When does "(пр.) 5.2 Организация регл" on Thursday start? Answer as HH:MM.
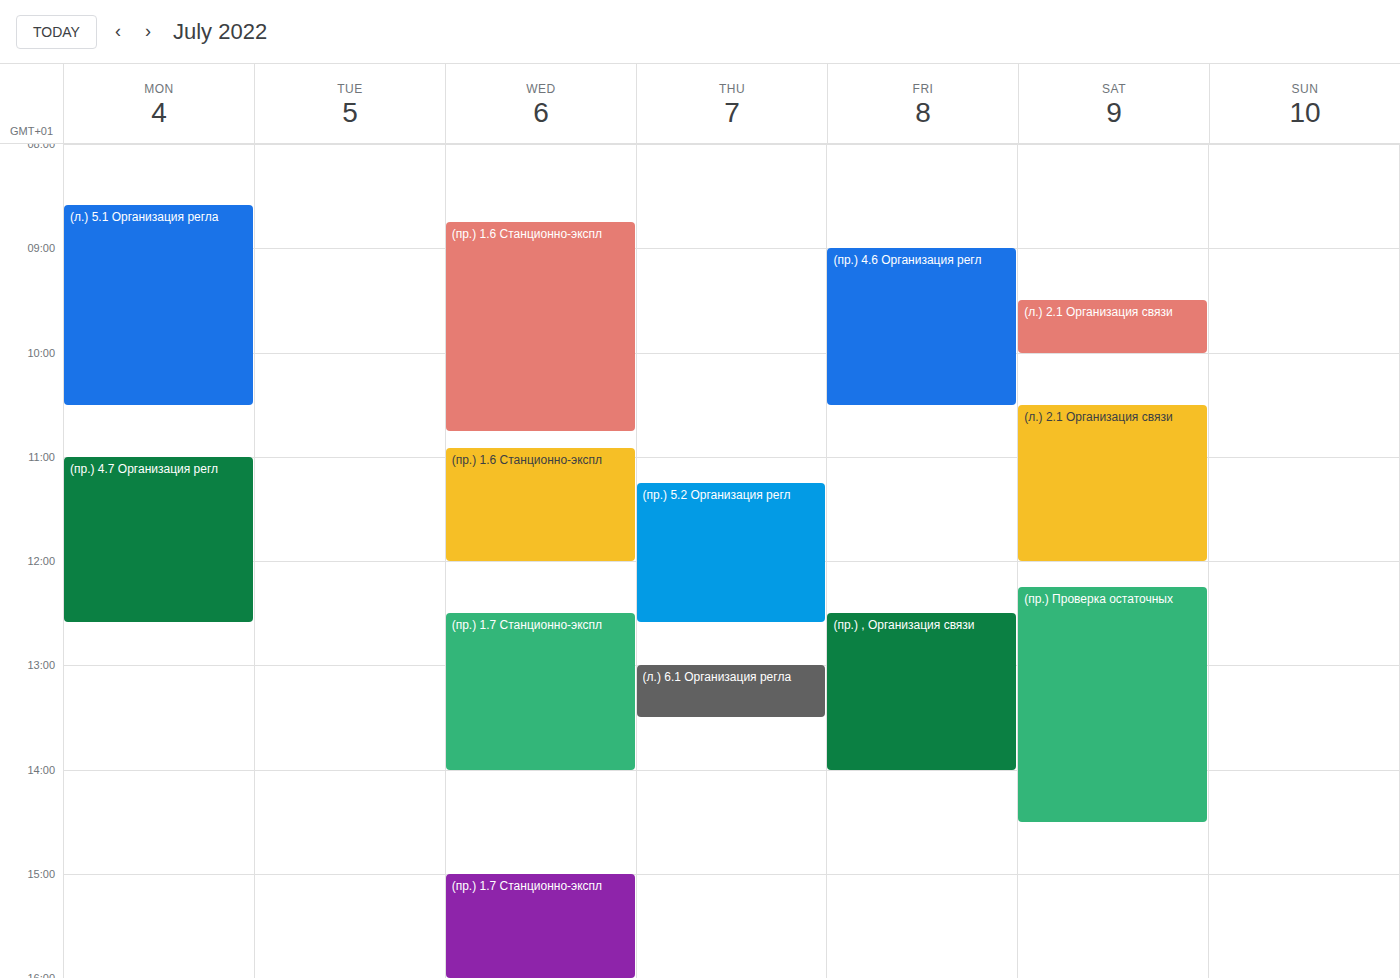
11:15